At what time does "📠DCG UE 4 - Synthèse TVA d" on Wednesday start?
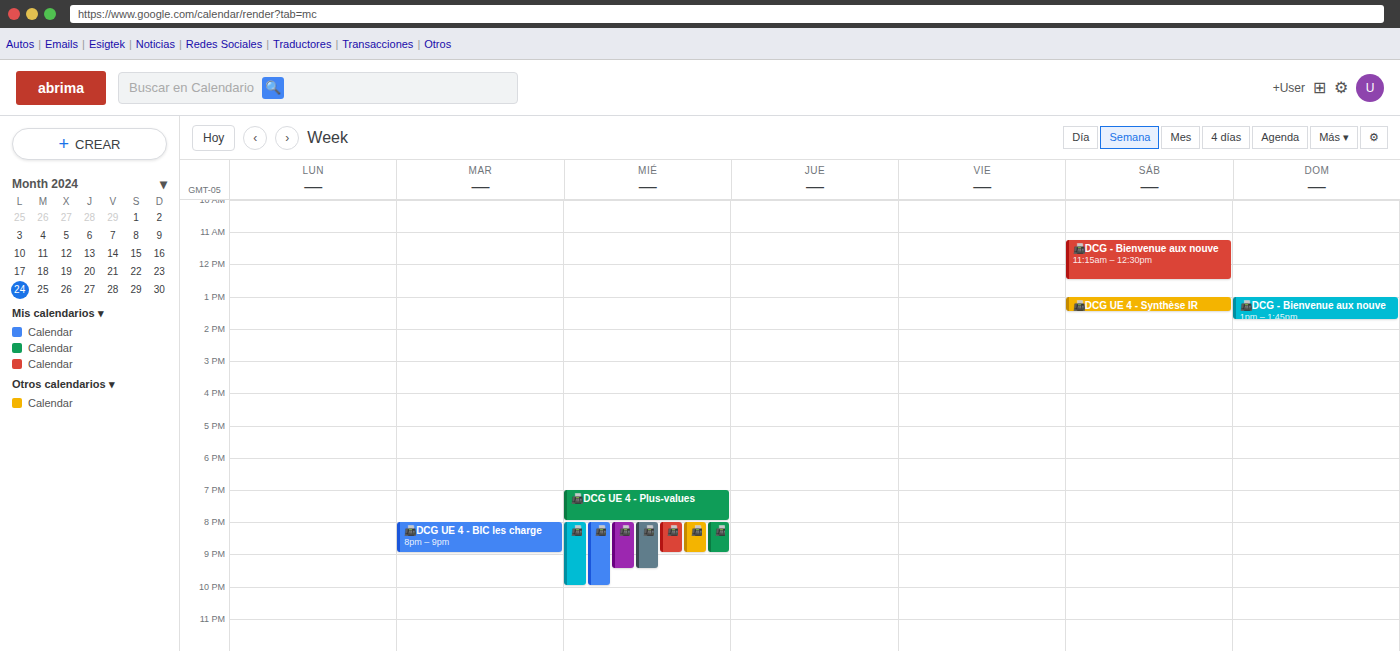
8:00 PM